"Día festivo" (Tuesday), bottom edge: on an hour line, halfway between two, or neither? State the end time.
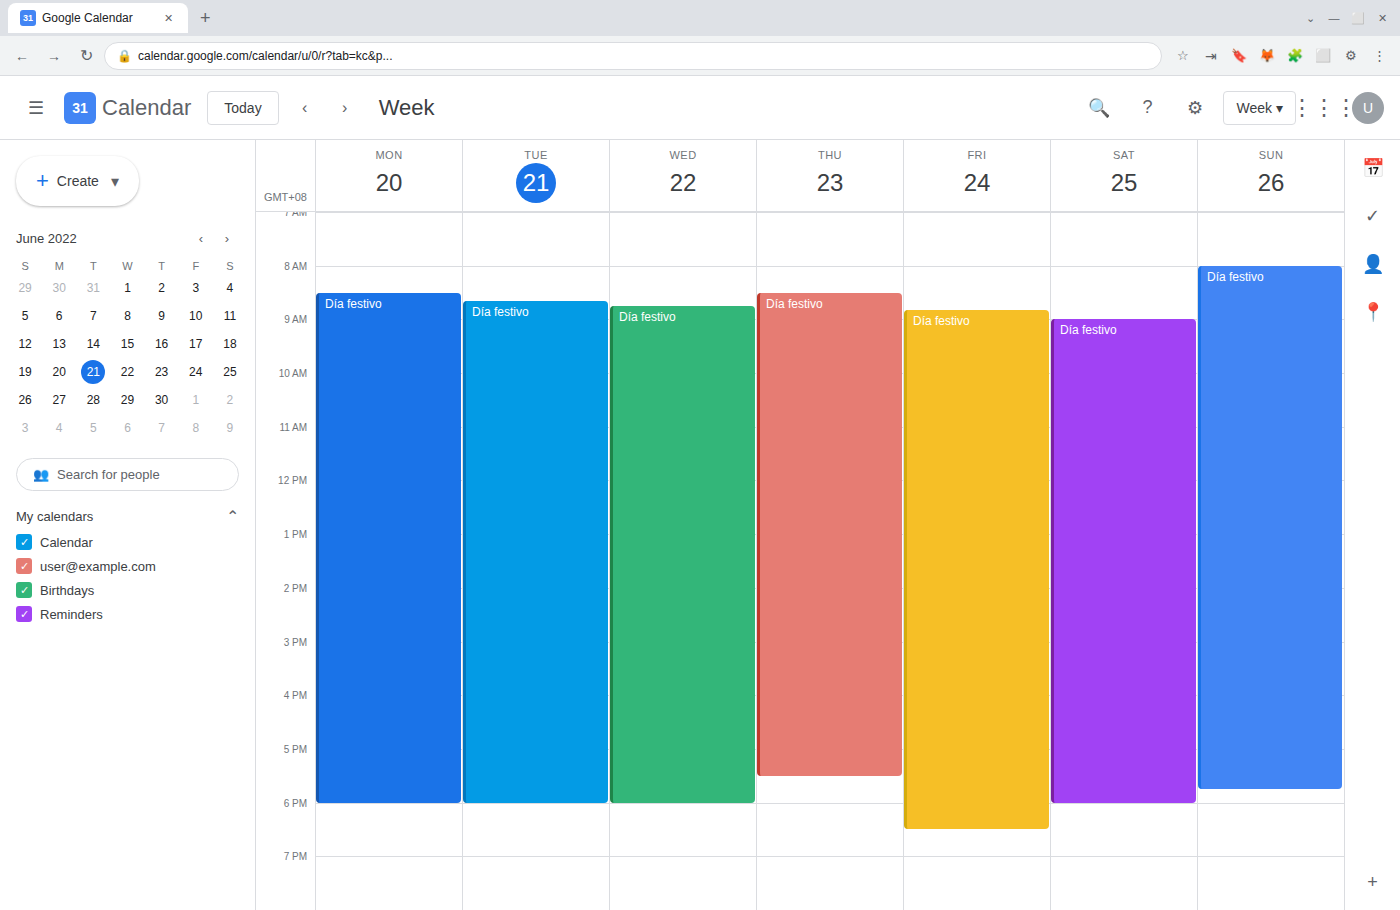
18:00 -- exactly on the 18:00 line.